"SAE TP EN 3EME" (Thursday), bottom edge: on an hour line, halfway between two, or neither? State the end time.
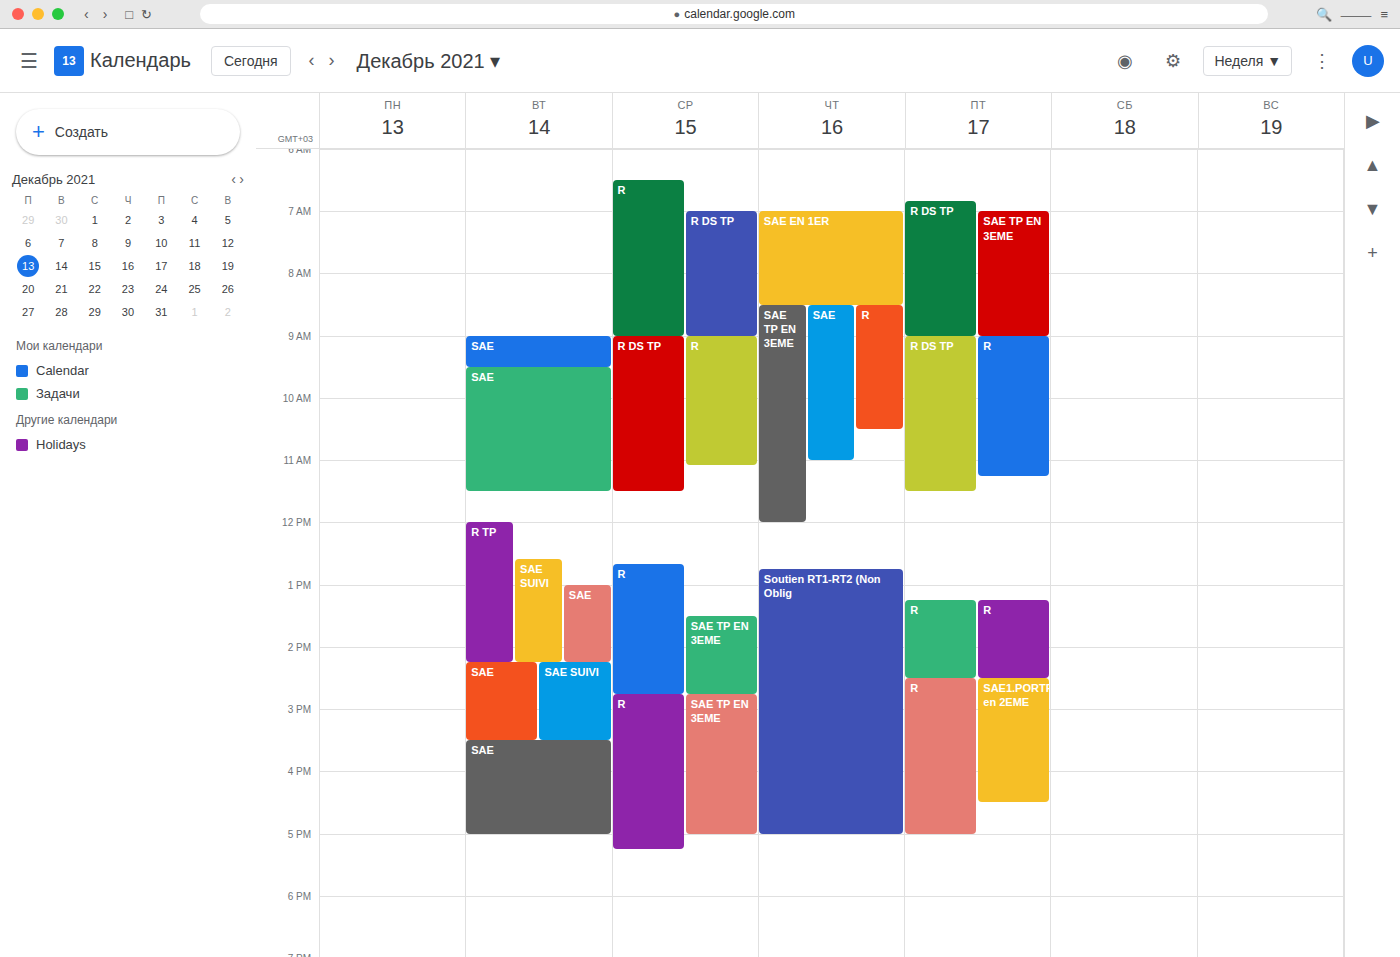
12:00 PM -- exactly on the 12 PM line.